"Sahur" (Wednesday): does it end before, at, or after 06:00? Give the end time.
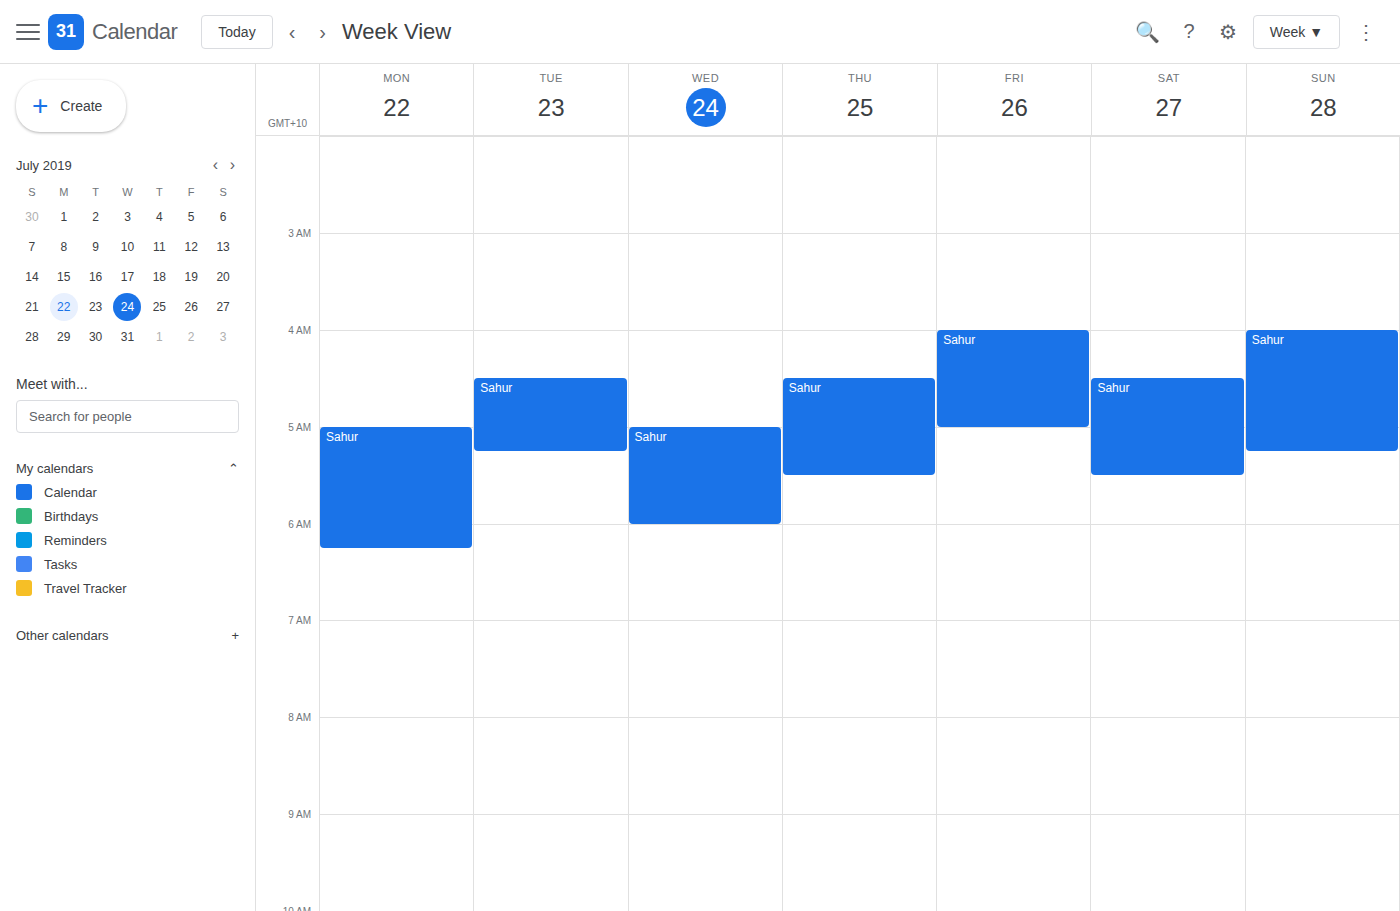
06:00 -- exactly at 06:00, on the 06:00 line.